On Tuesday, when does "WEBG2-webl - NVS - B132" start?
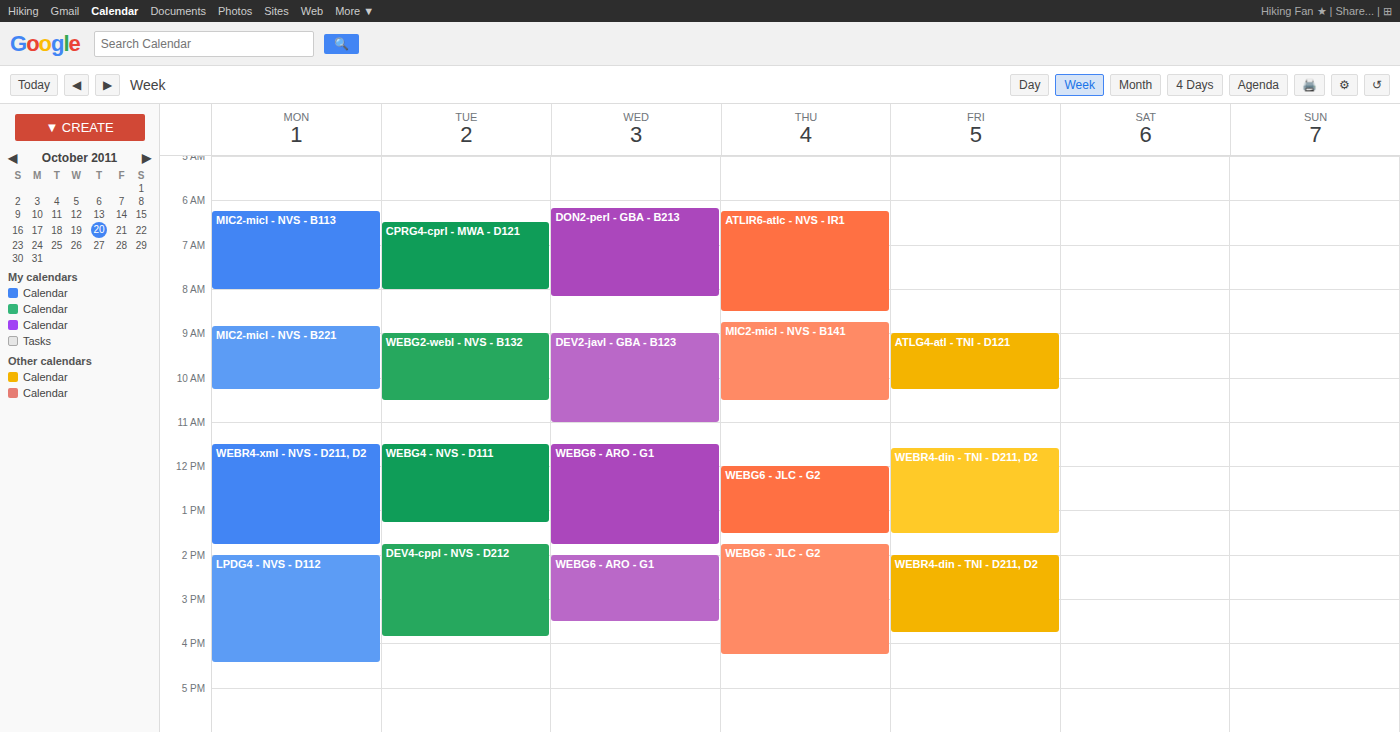
9:00 AM